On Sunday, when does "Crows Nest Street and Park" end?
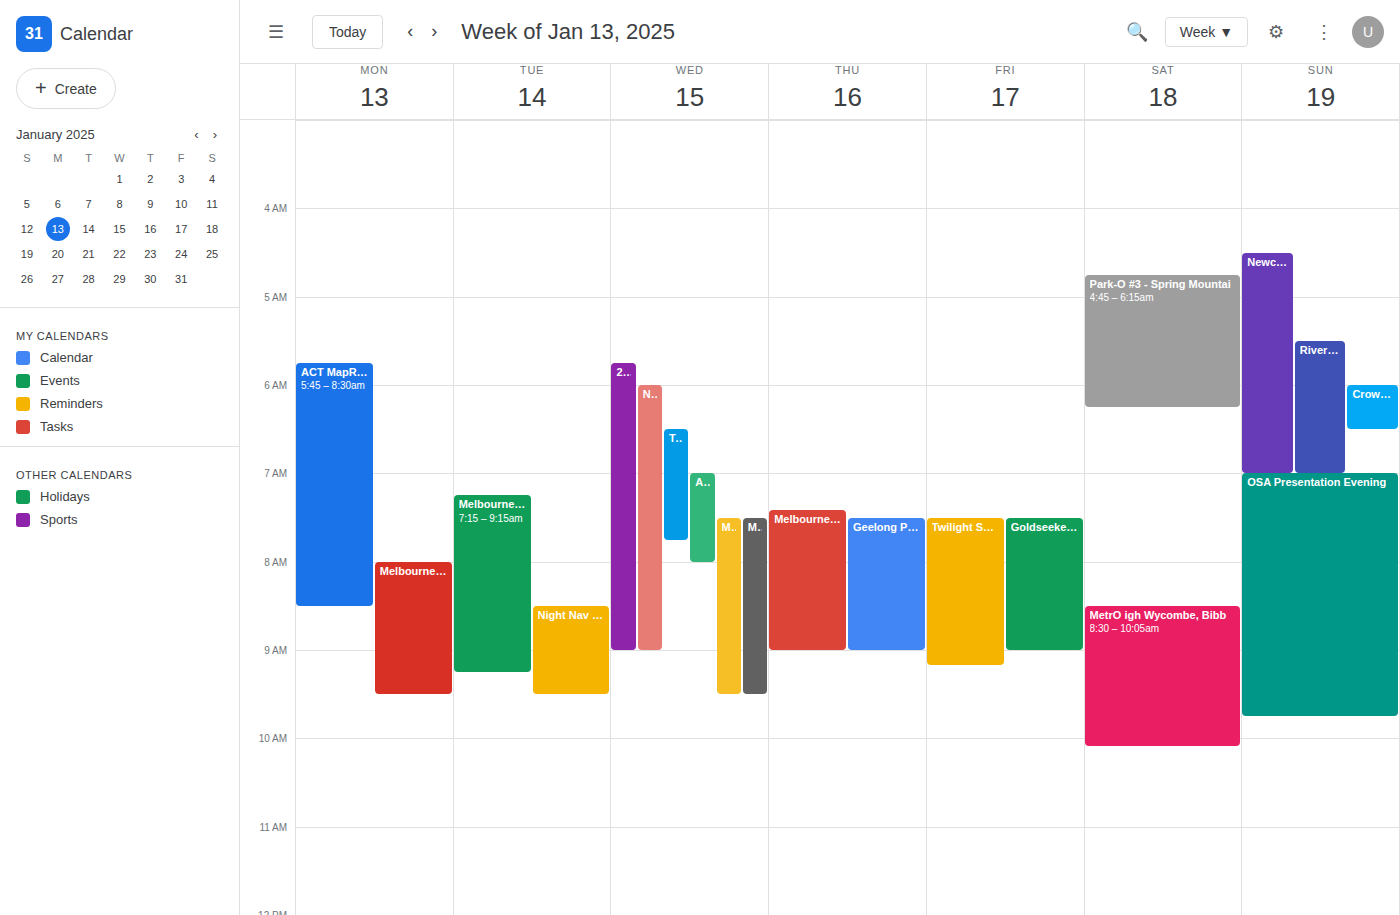
06:30